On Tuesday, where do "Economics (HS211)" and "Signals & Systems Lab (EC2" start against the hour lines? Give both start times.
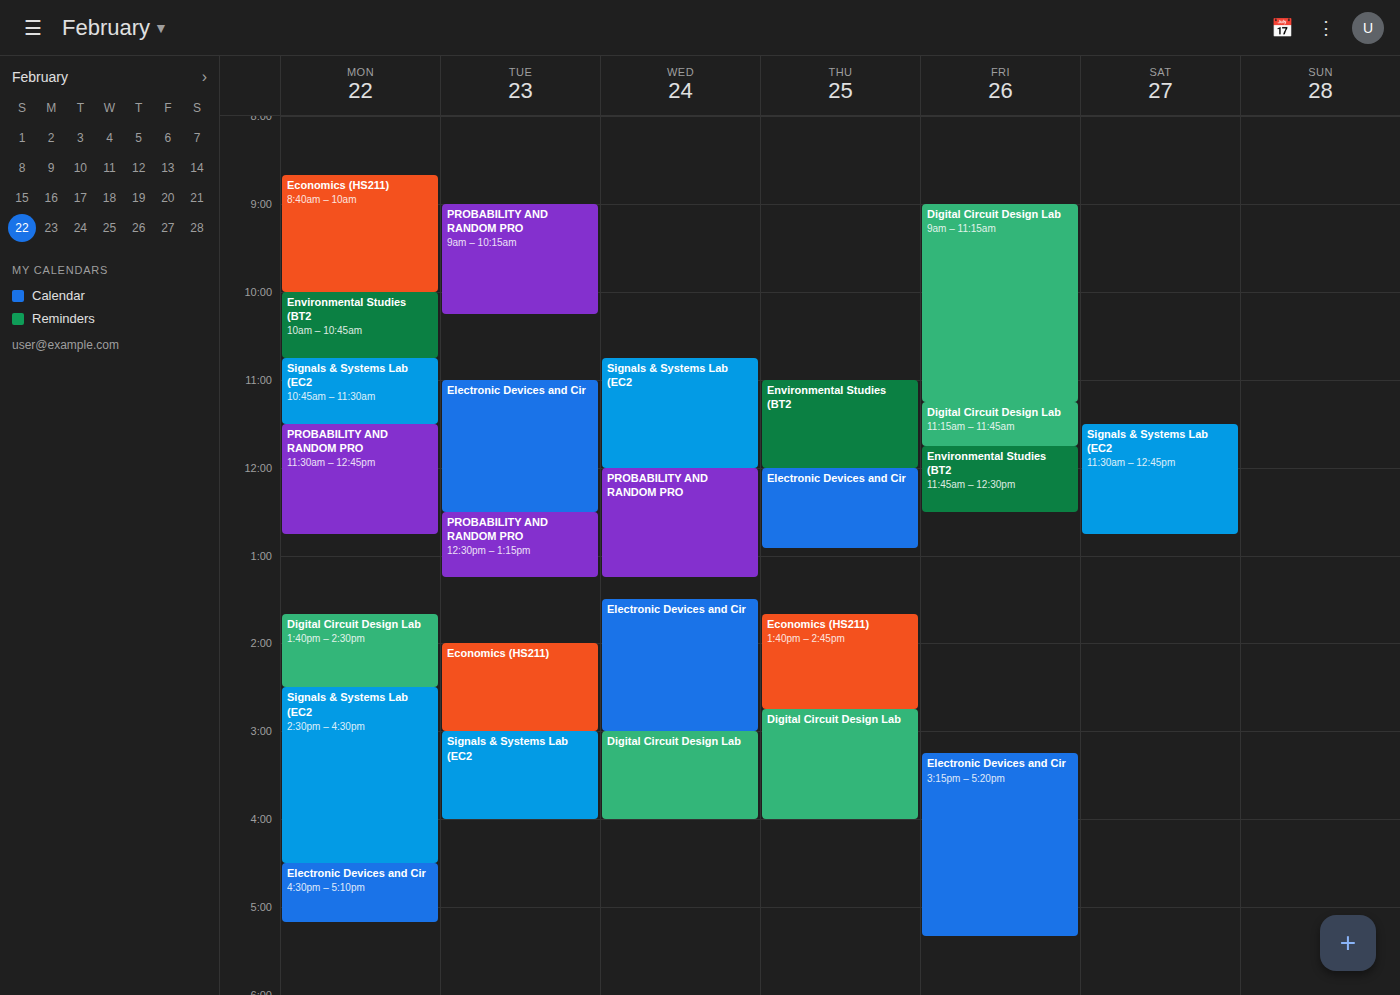
"Economics (HS211)": 2:00 PM, exactly on the 2 PM line. "Signals & Systems Lab (EC2": 3:00 PM, exactly on the 3 PM line.